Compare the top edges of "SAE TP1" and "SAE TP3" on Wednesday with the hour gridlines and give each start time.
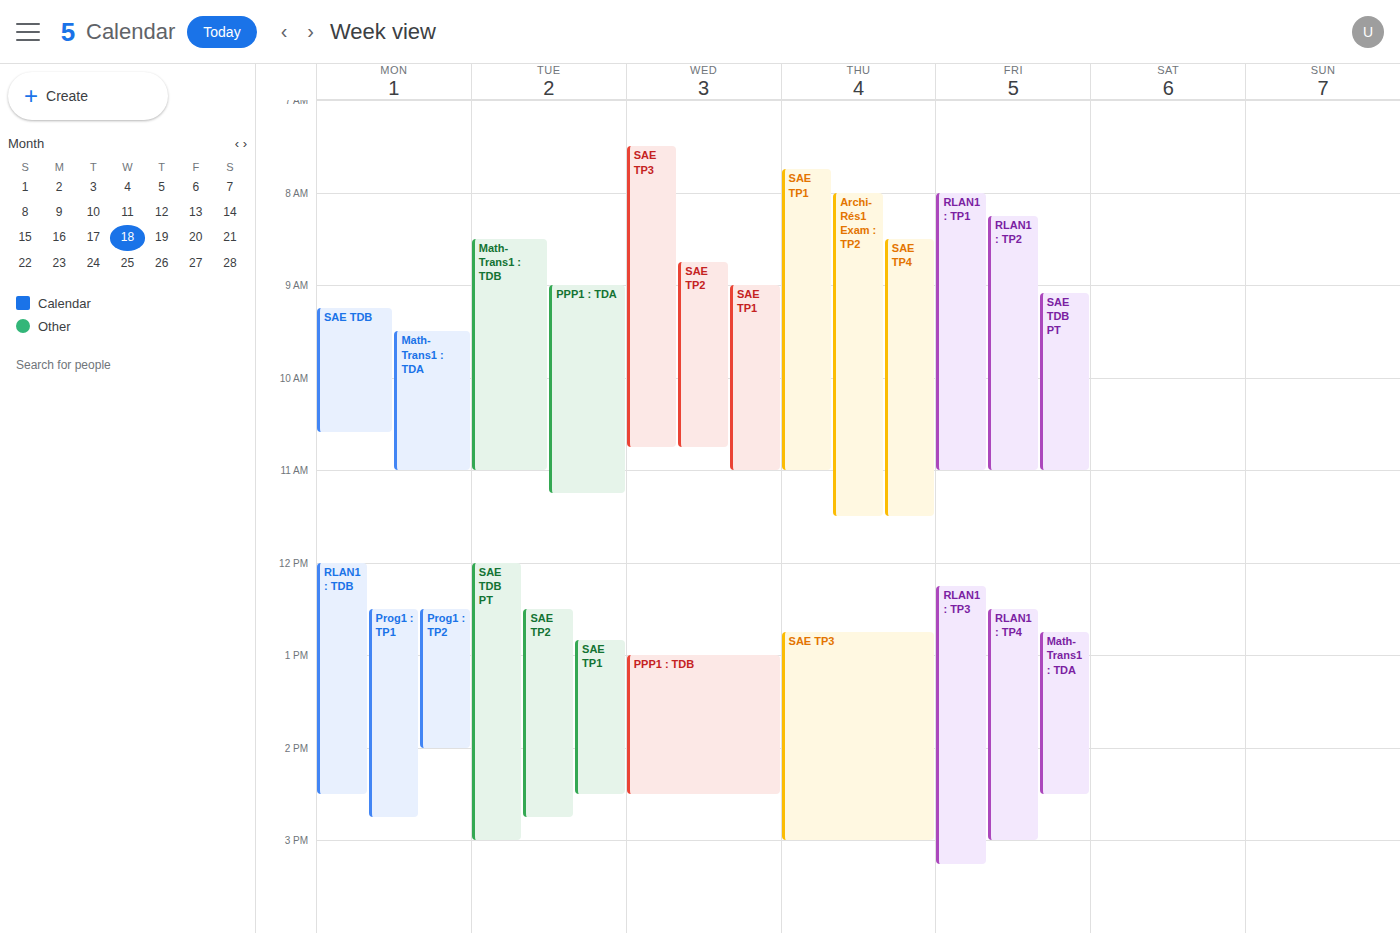
"SAE TP1": 9:00 AM, exactly on the 9 AM line. "SAE TP3": 7:30 AM, halfway between the 7 AM and 8 AM lines.